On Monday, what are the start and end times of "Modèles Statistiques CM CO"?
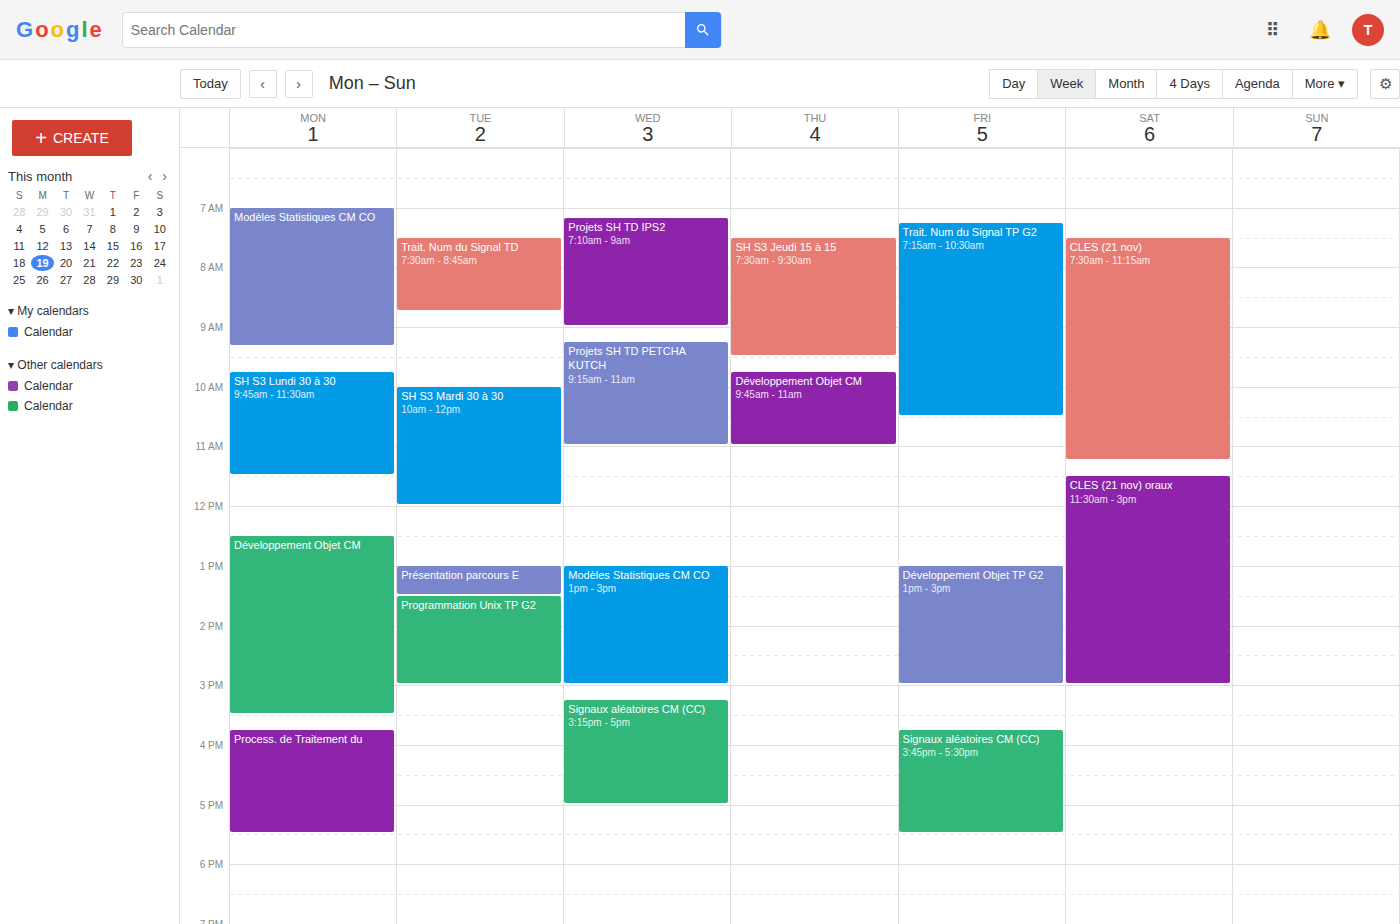
7:00 AM to 9:20 AM